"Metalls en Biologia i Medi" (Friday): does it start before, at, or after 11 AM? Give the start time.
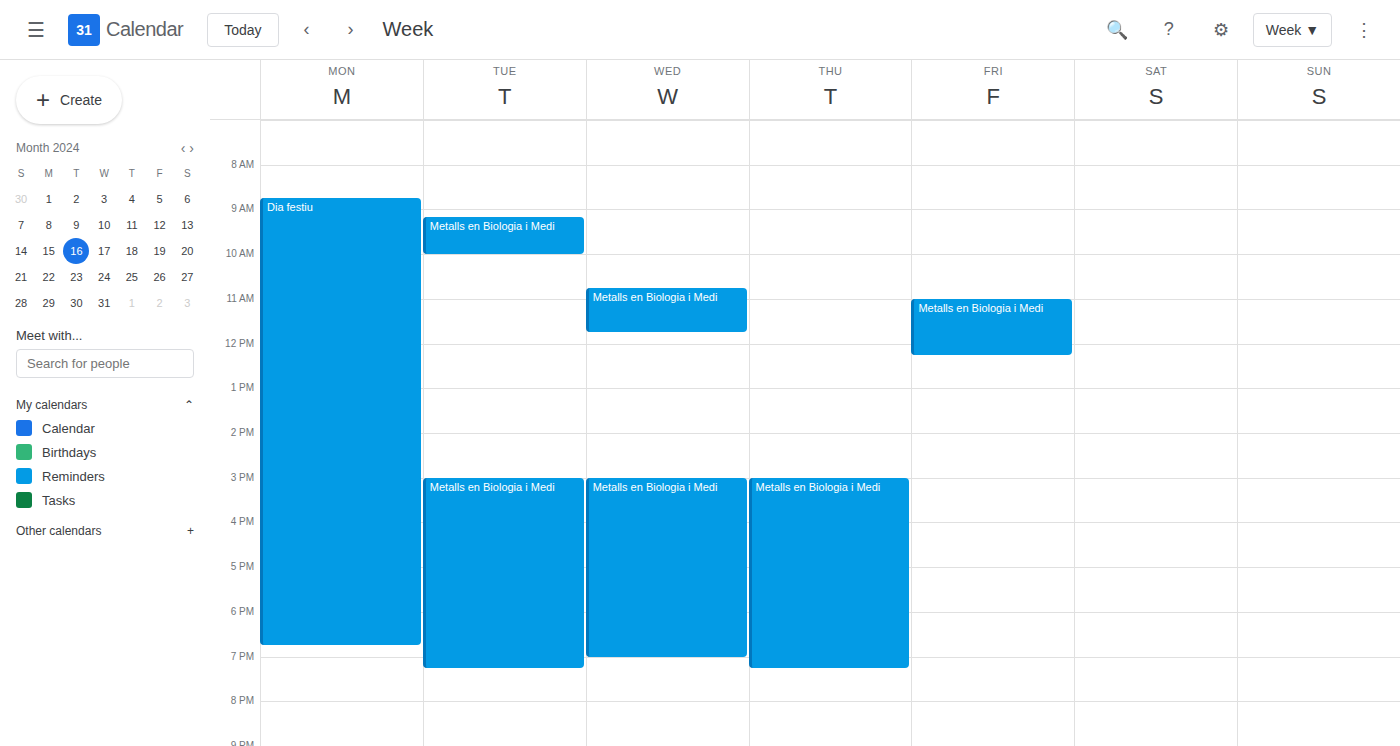
11:00 AM -- exactly at 11 AM, on the 11 AM line.